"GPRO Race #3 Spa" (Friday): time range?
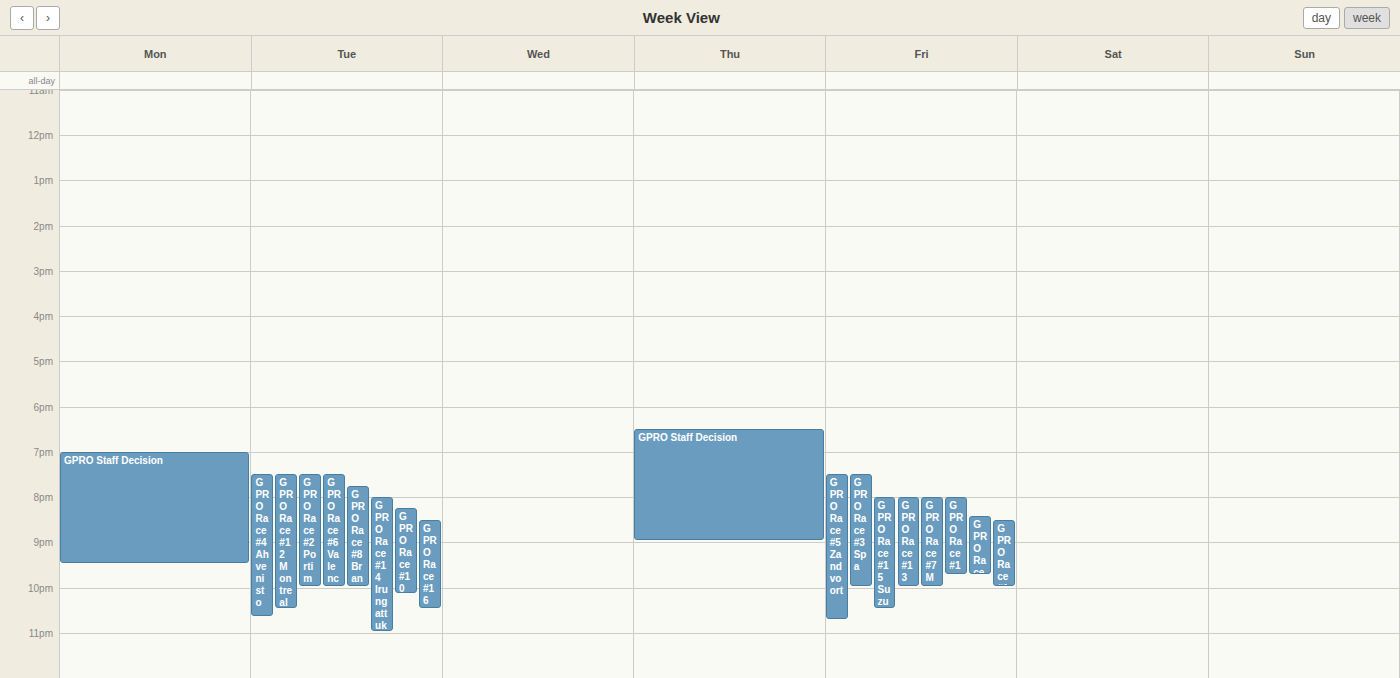
7:30 PM to 10:00 PM